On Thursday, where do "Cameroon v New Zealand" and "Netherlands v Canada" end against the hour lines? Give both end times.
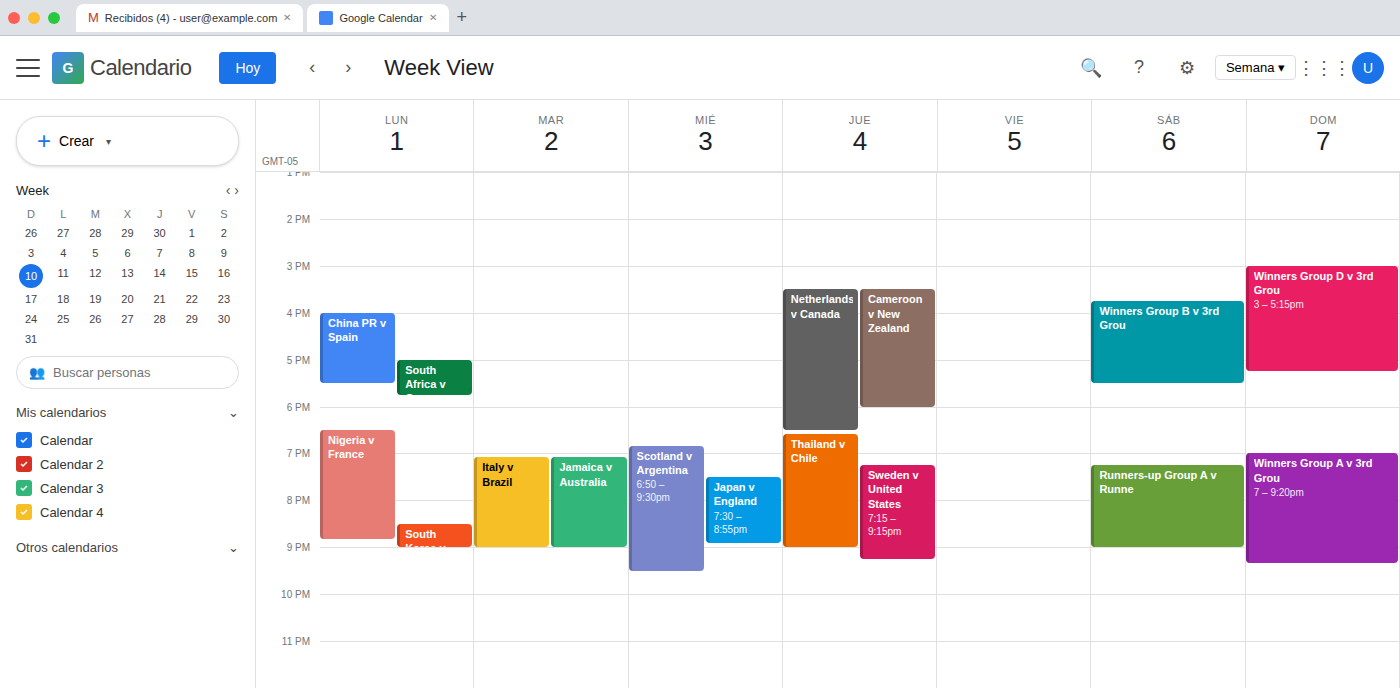
"Cameroon v New Zealand": 6:00 PM, exactly on the 6 PM line. "Netherlands v Canada": 6:30 PM, halfway between the 6 PM and 7 PM lines.